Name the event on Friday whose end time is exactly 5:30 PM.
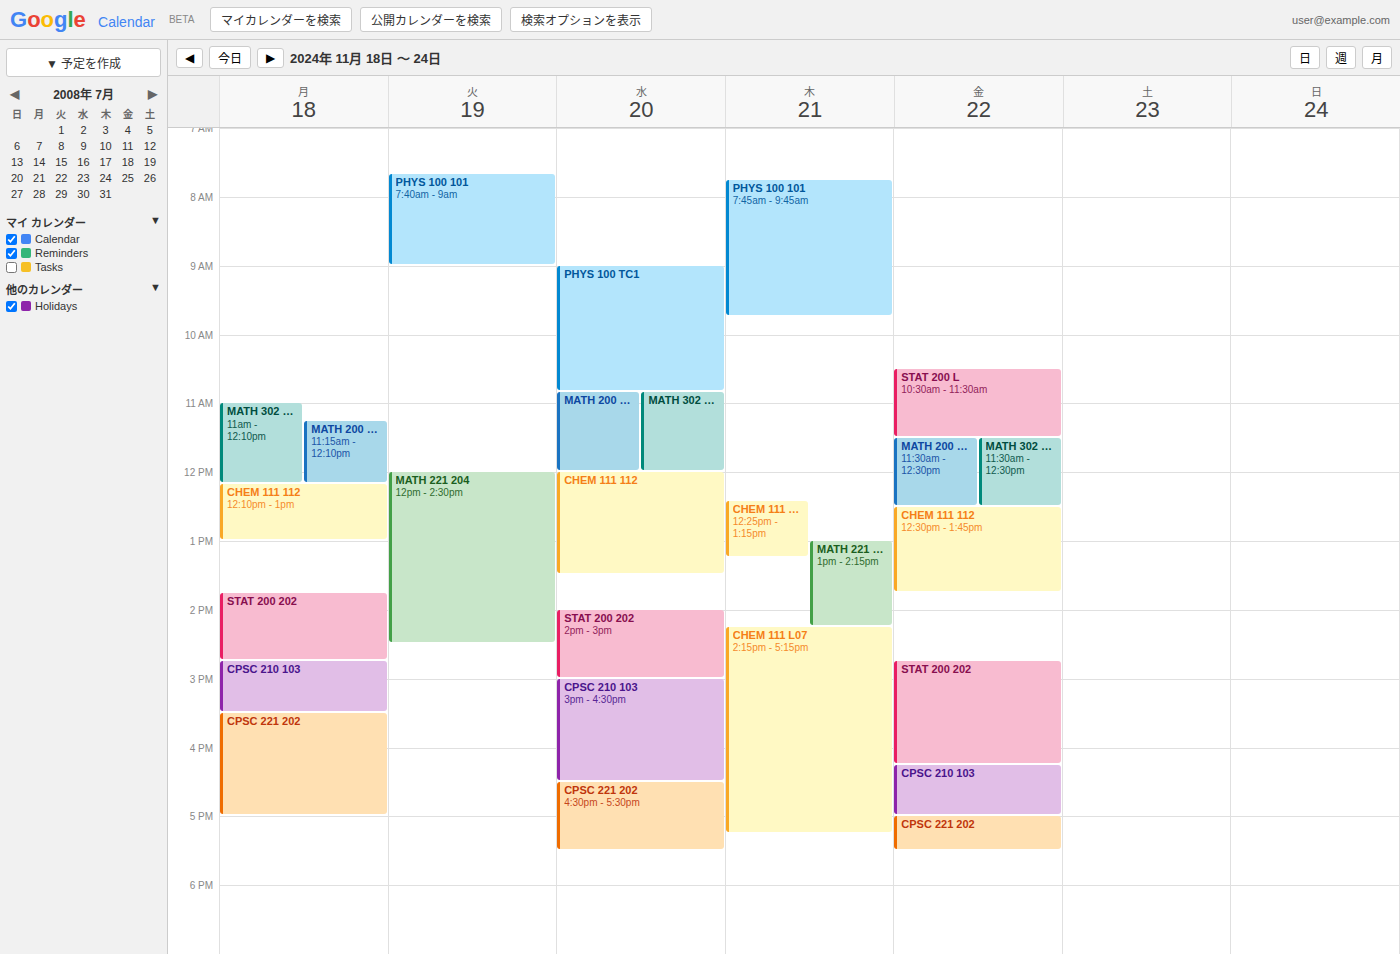
"CPSC 221 202"